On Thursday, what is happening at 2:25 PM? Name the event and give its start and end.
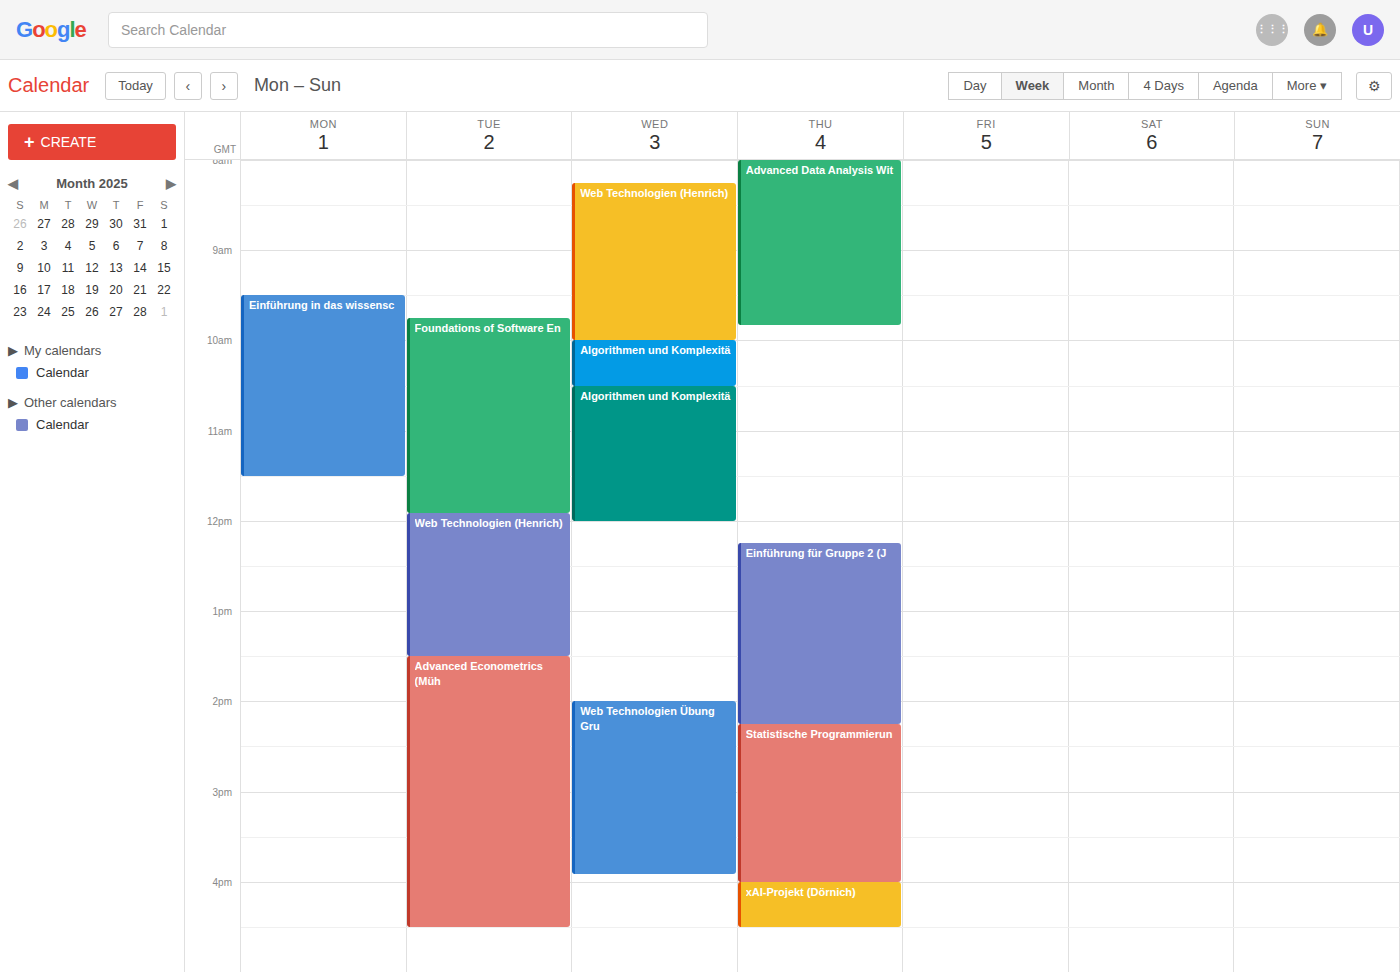
"Statistische Programmierun", 2:15 PM to 4:00 PM